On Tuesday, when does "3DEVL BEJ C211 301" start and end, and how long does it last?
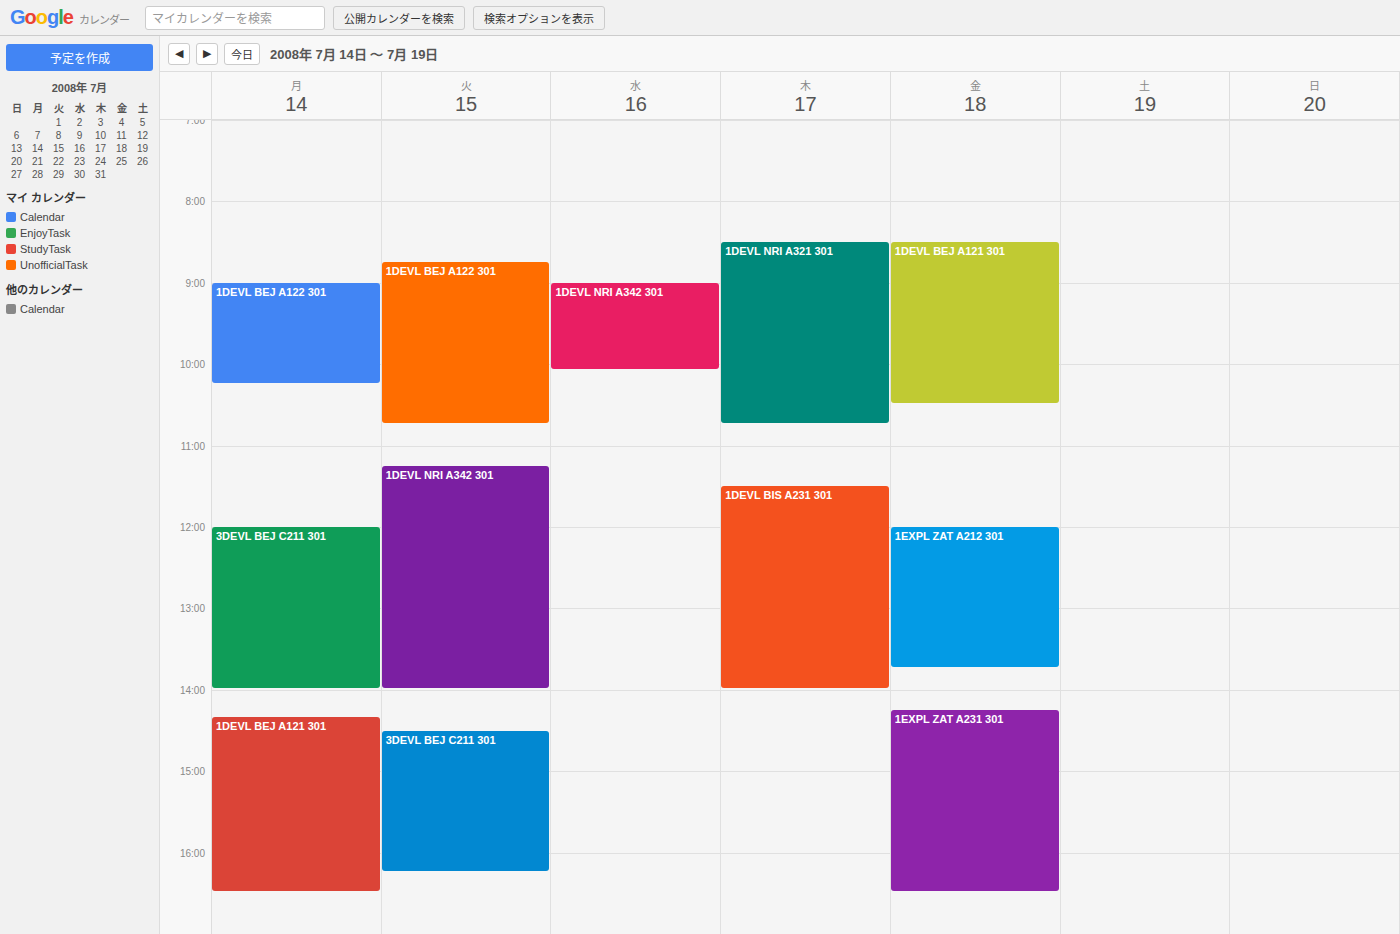
2:30 PM to 4:15 PM, 1 hour 45 minutes